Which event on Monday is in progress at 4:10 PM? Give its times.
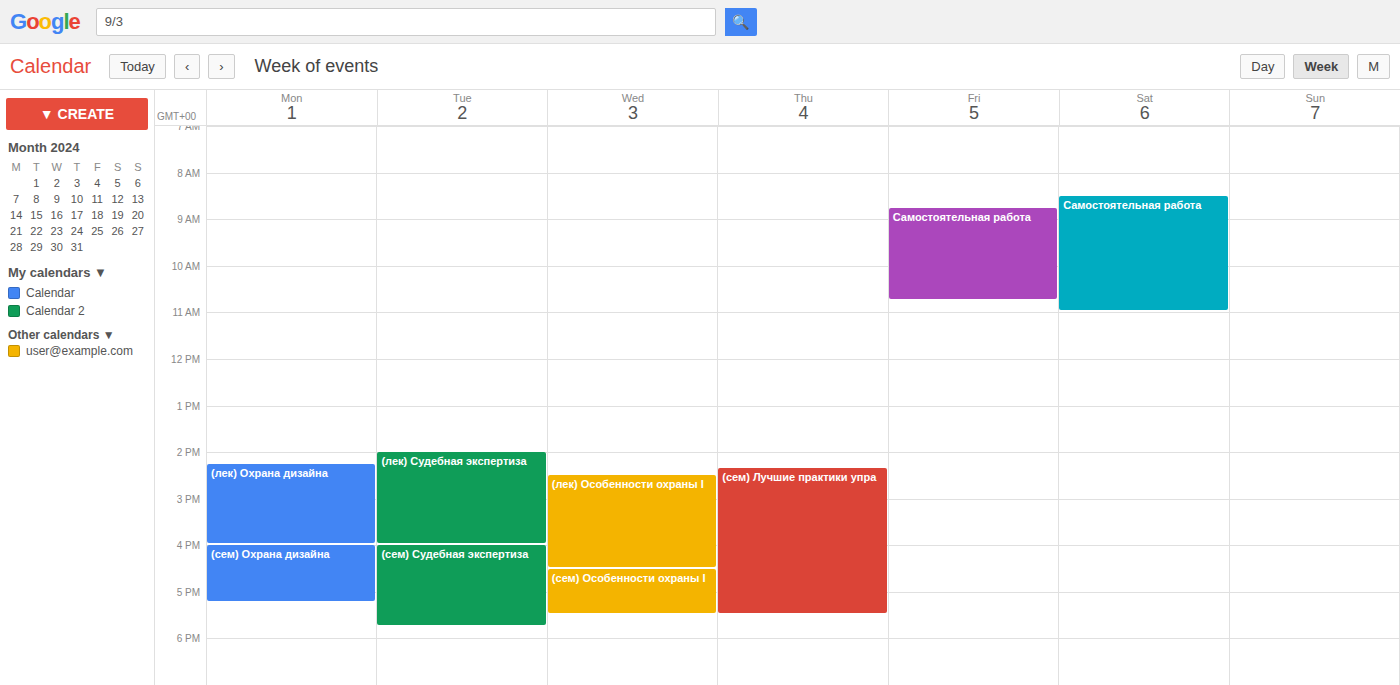
"(сем) Охрана дизайна", 4:00 PM to 5:15 PM